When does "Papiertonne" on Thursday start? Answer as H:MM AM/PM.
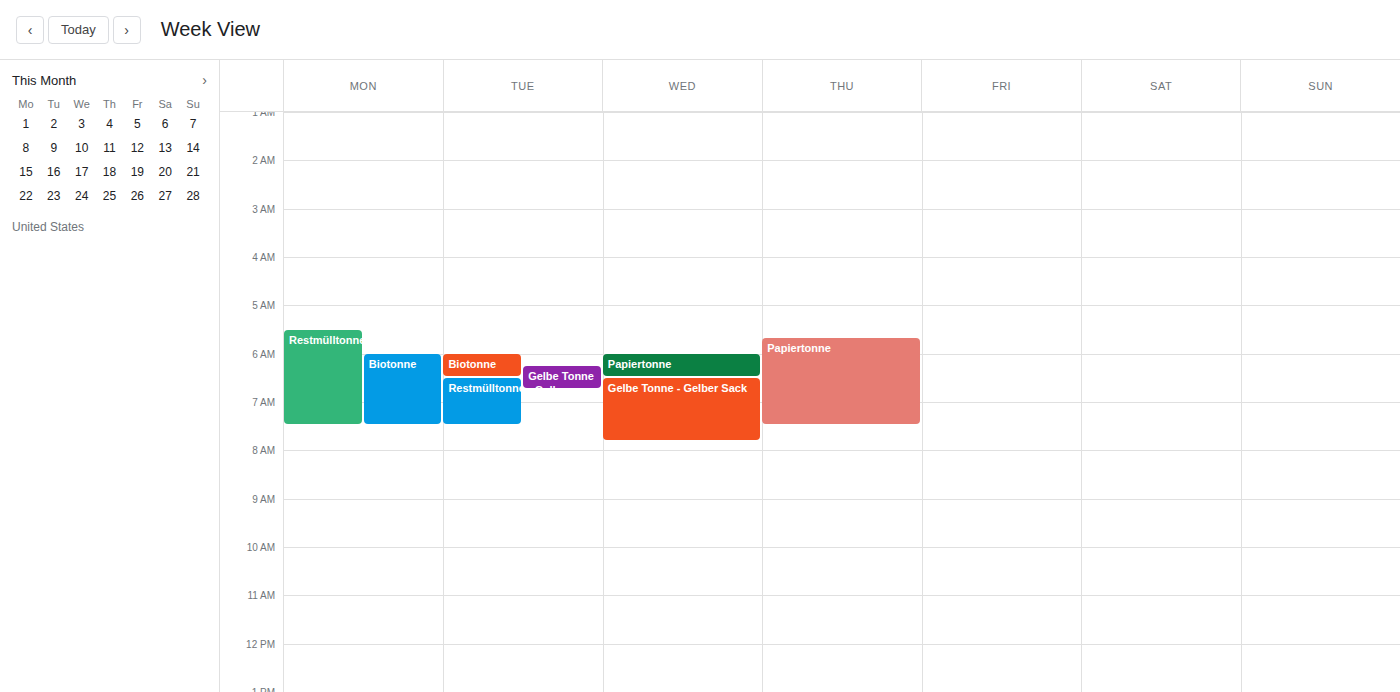
5:40 AM